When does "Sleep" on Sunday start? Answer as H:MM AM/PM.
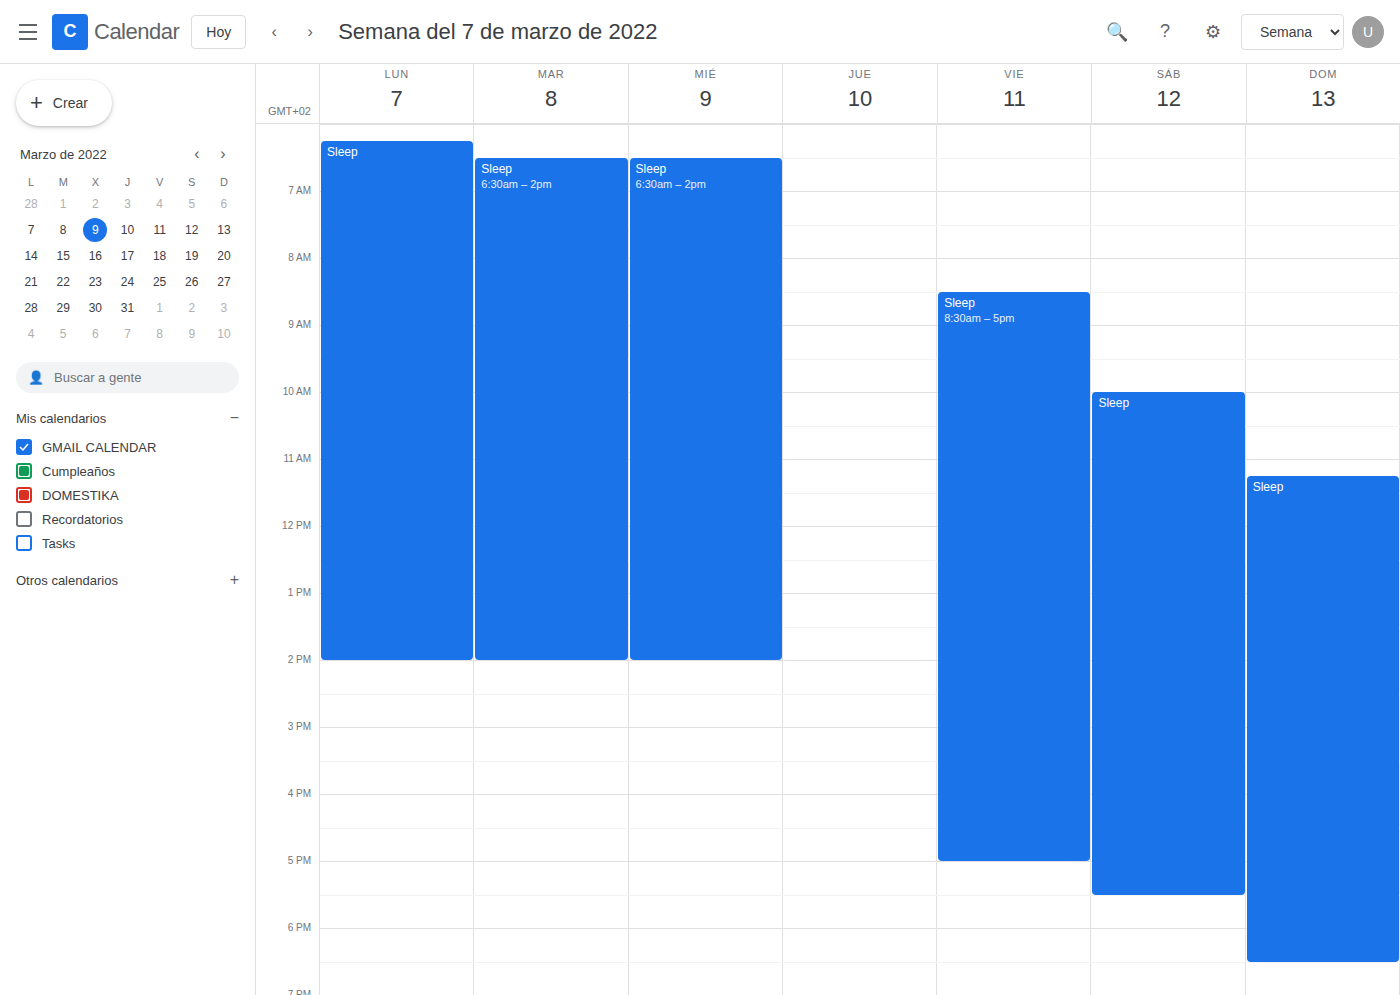
11:15 AM